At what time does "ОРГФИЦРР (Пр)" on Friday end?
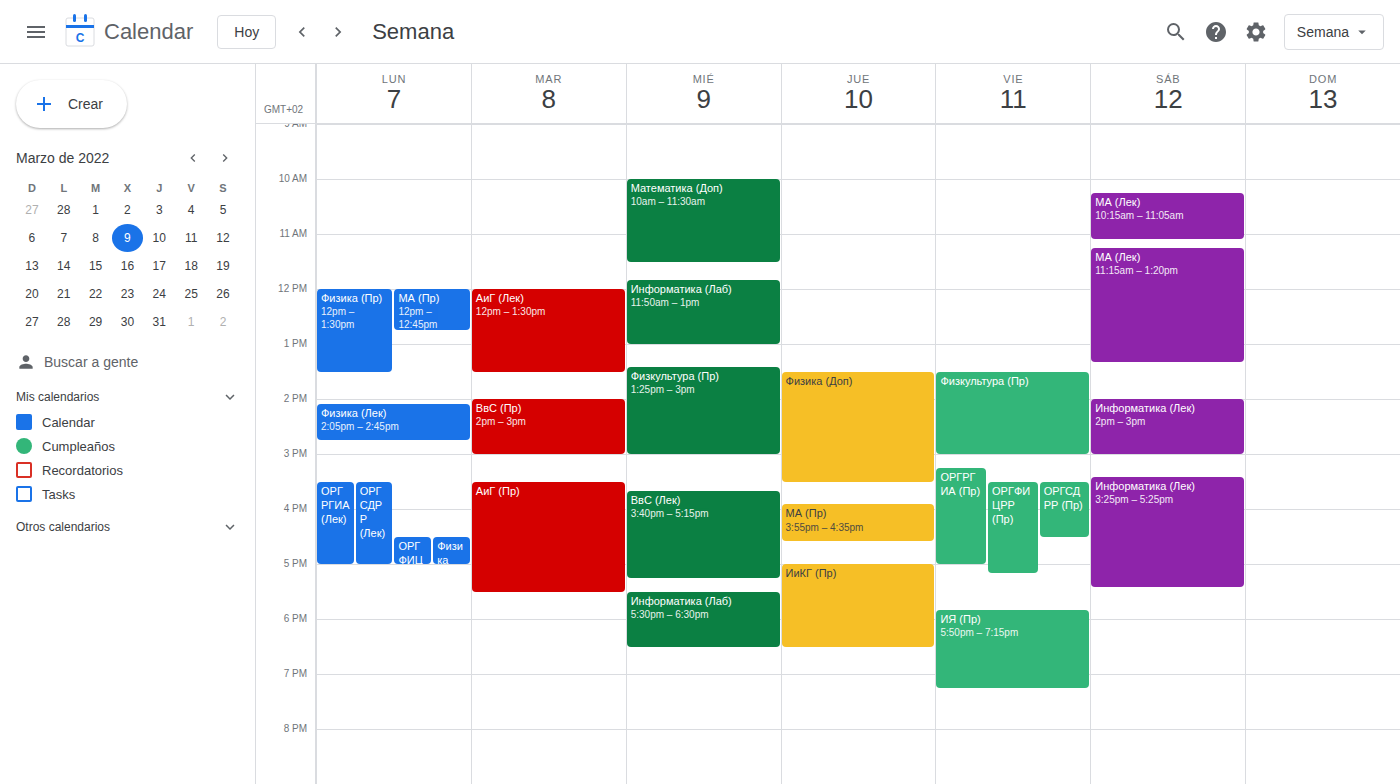
17:10